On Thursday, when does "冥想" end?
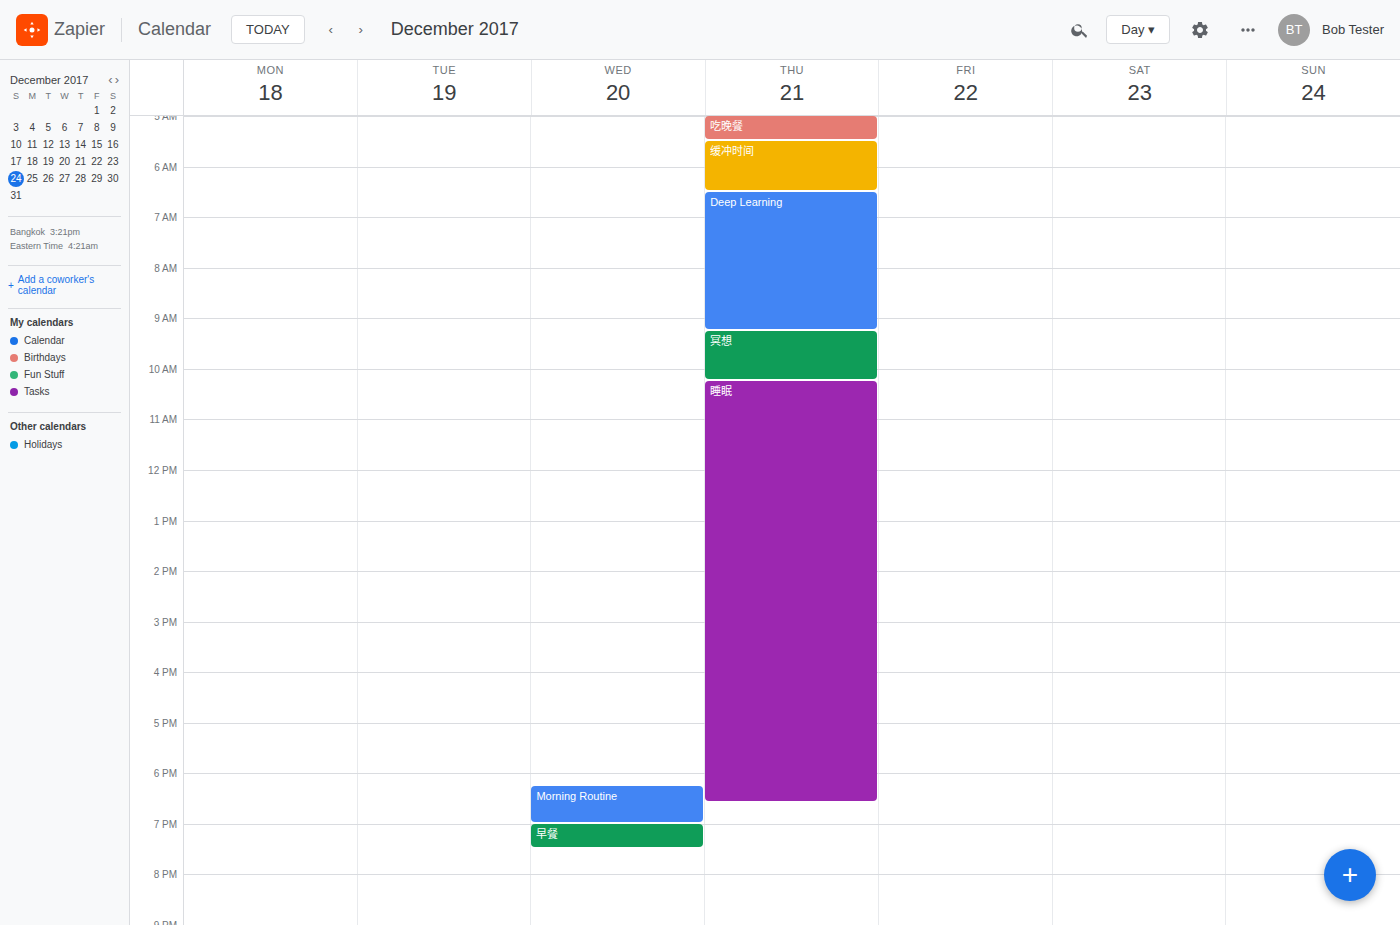
10:15 AM